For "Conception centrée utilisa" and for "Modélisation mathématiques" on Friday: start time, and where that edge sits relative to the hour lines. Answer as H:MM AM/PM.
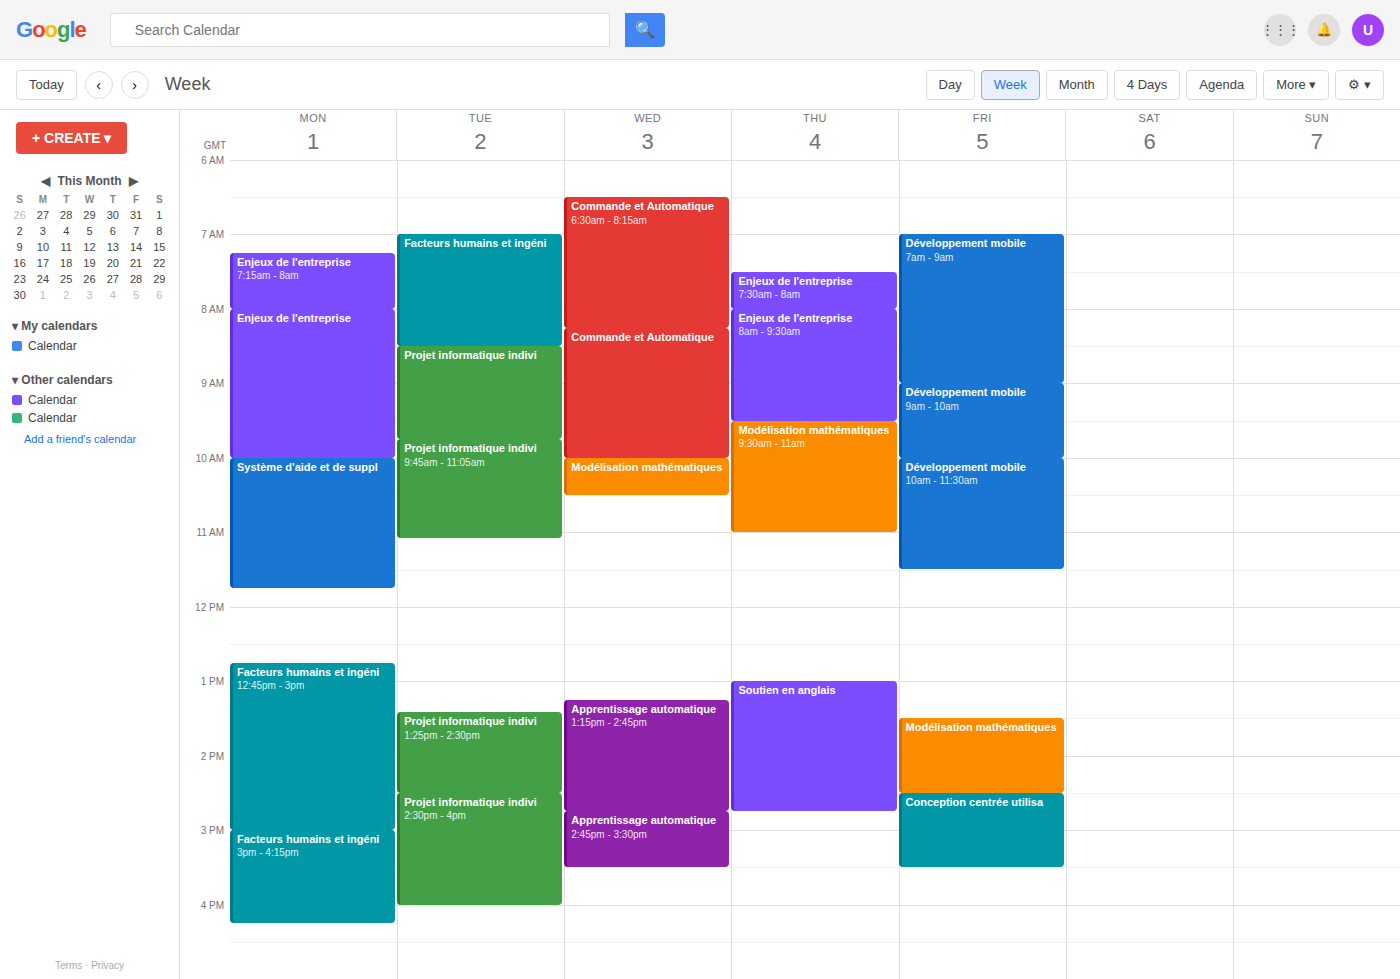
"Conception centrée utilisa": 2:30 PM, halfway between the 2 PM and 3 PM lines. "Modélisation mathématiques": 1:30 PM, halfway between the 1 PM and 2 PM lines.